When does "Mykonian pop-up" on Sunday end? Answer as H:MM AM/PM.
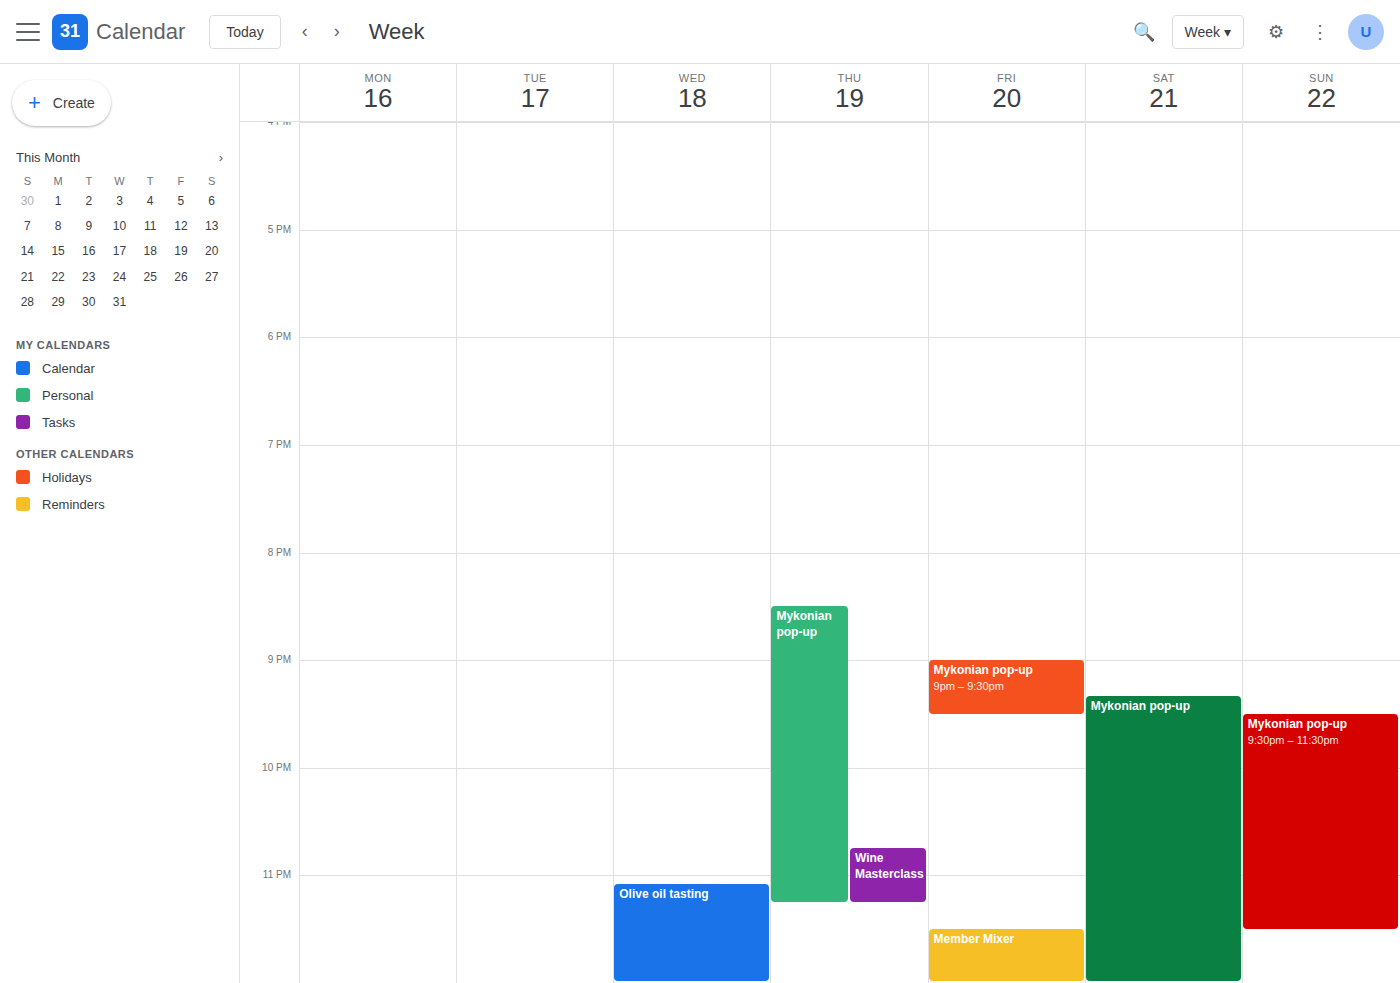
11:30 PM